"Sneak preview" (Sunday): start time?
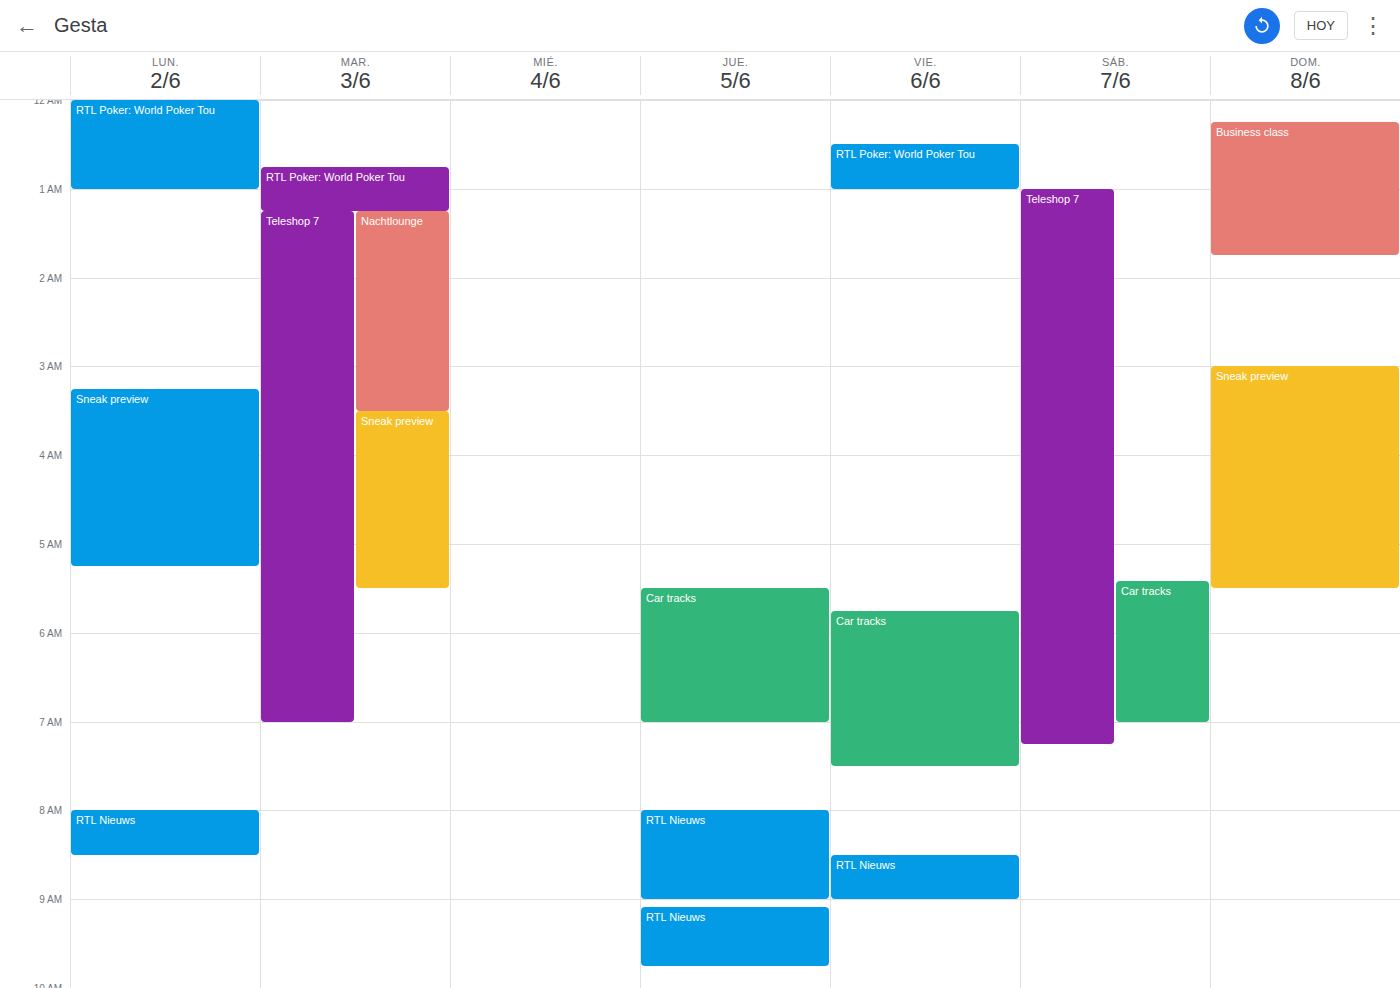
3:00 AM